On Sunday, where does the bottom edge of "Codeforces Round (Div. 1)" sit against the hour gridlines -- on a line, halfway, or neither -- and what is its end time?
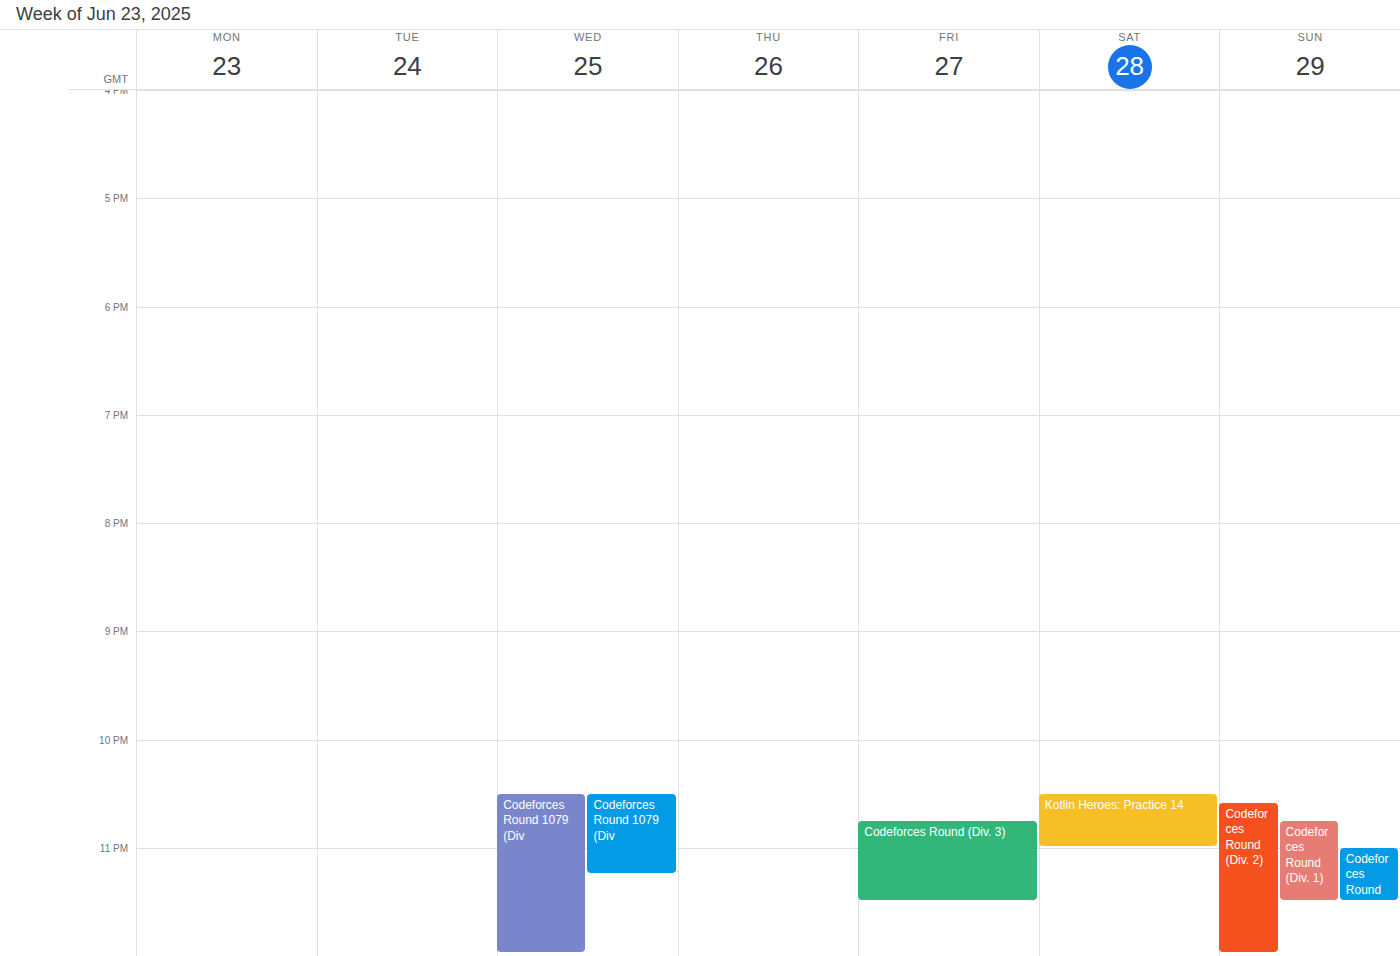
11:30 PM -- halfway between the 11 PM and 12 AM lines.